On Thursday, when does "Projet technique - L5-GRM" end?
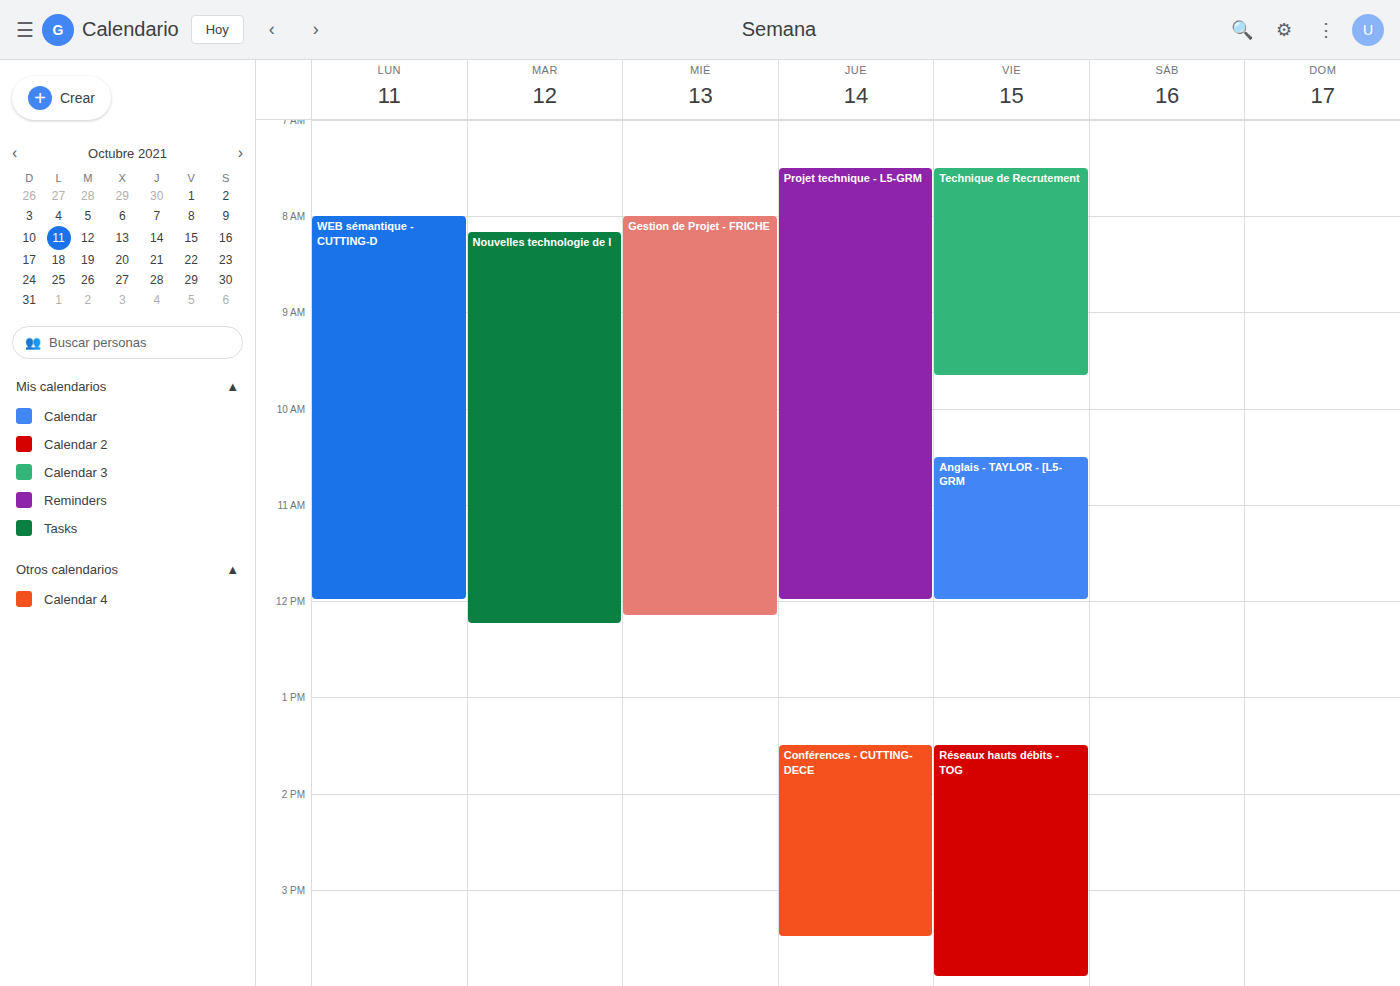
12:00 PM